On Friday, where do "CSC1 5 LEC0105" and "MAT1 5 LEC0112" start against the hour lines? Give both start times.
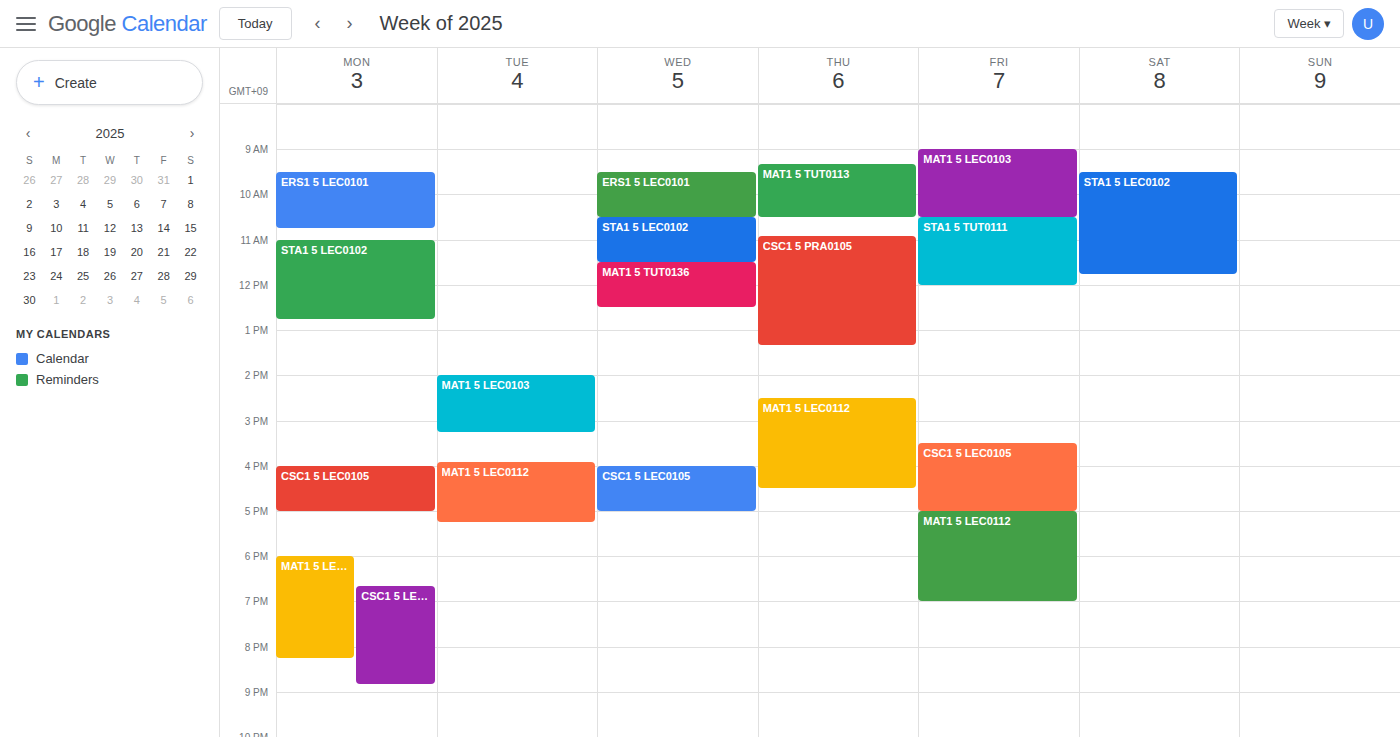
"CSC1 5 LEC0105": 3:30 PM, halfway between the 3 PM and 4 PM lines. "MAT1 5 LEC0112": 5:00 PM, exactly on the 5 PM line.